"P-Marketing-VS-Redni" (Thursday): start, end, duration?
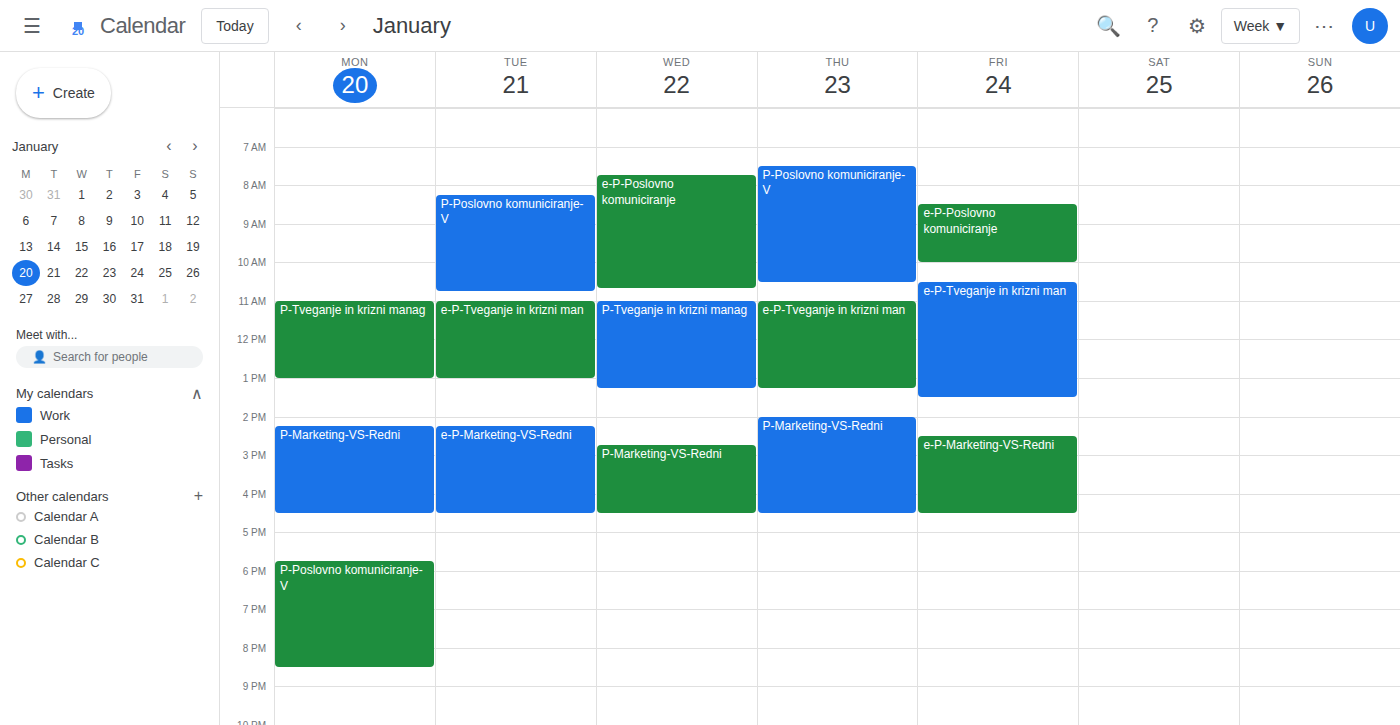
14:00 to 16:30, 2 hours 30 minutes